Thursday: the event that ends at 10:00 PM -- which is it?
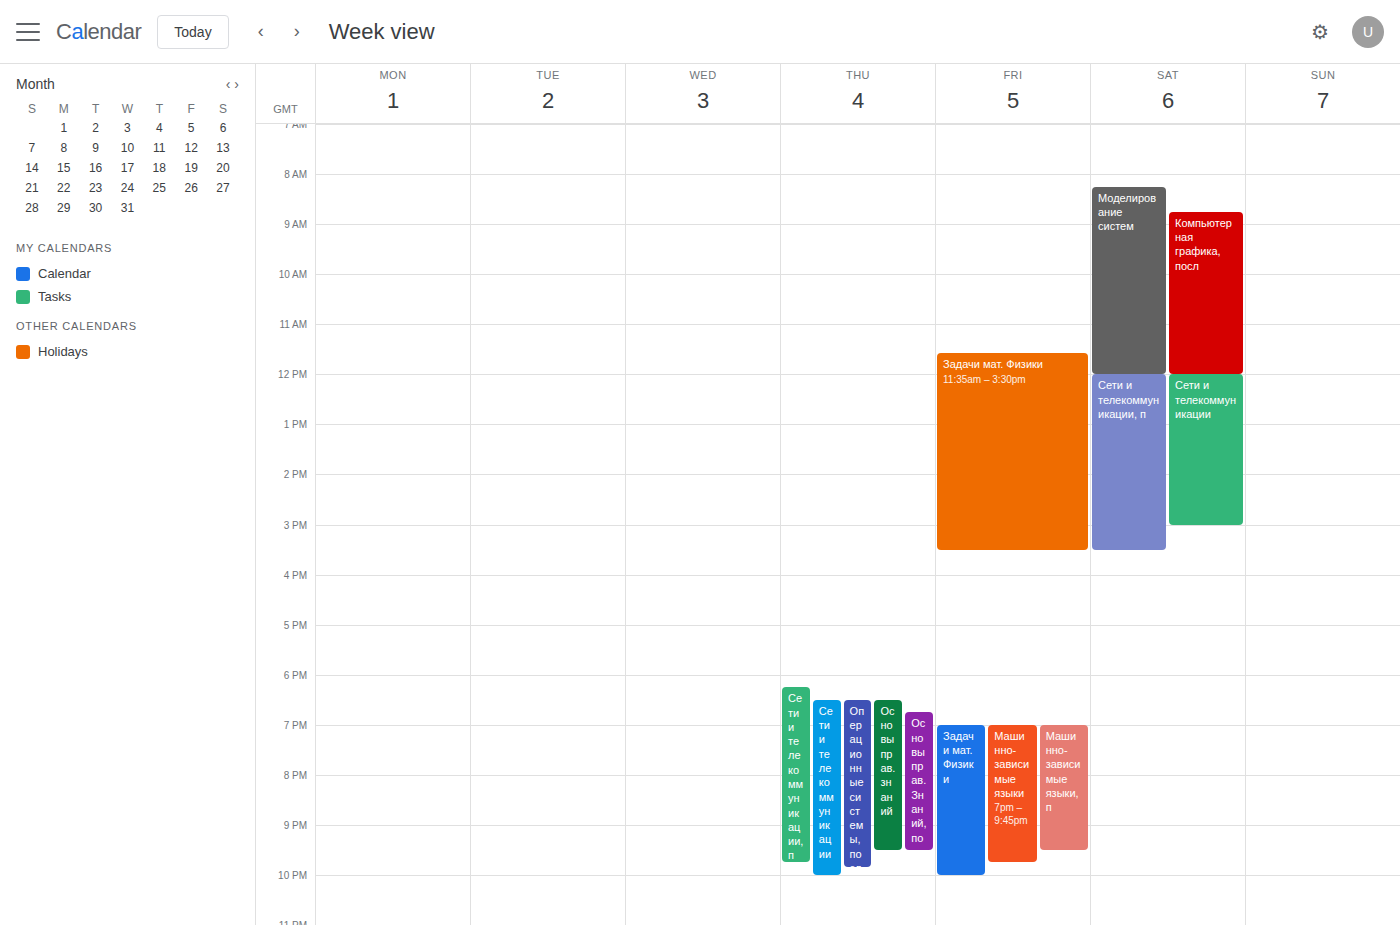
"Сети и телекоммуникации"